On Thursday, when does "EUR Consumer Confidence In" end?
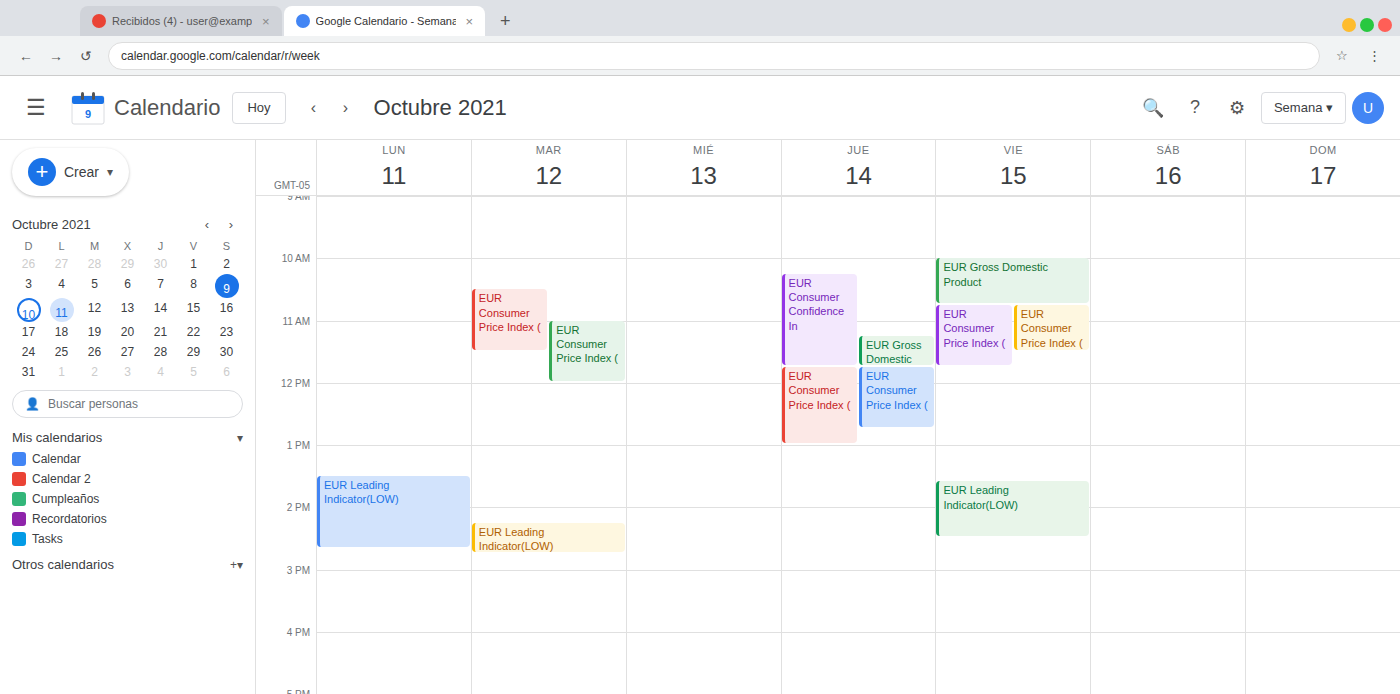
11:45 AM